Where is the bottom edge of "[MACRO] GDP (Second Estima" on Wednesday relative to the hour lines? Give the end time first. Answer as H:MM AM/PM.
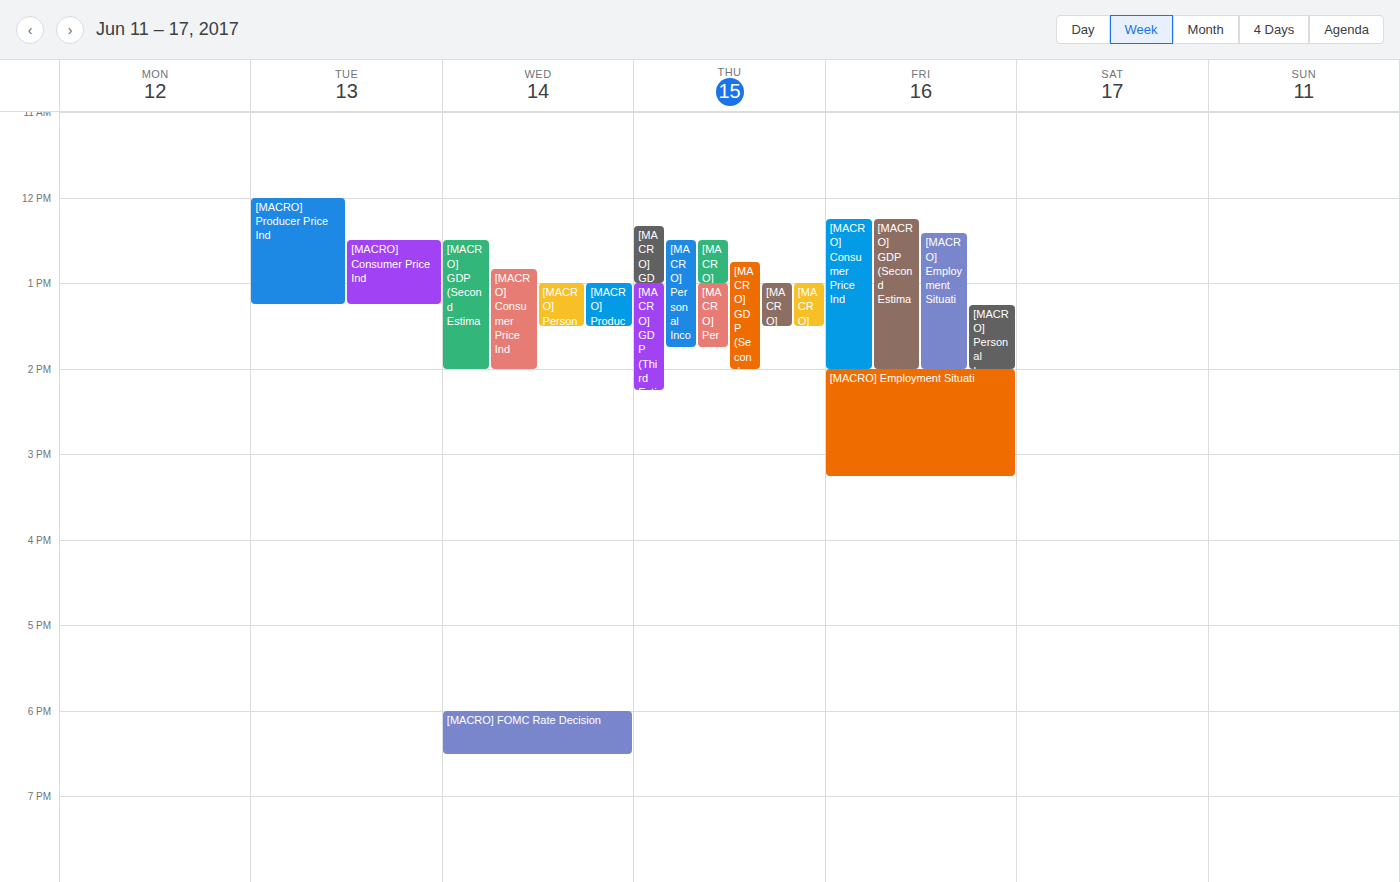
2:00 PM -- exactly on the 2 PM line.